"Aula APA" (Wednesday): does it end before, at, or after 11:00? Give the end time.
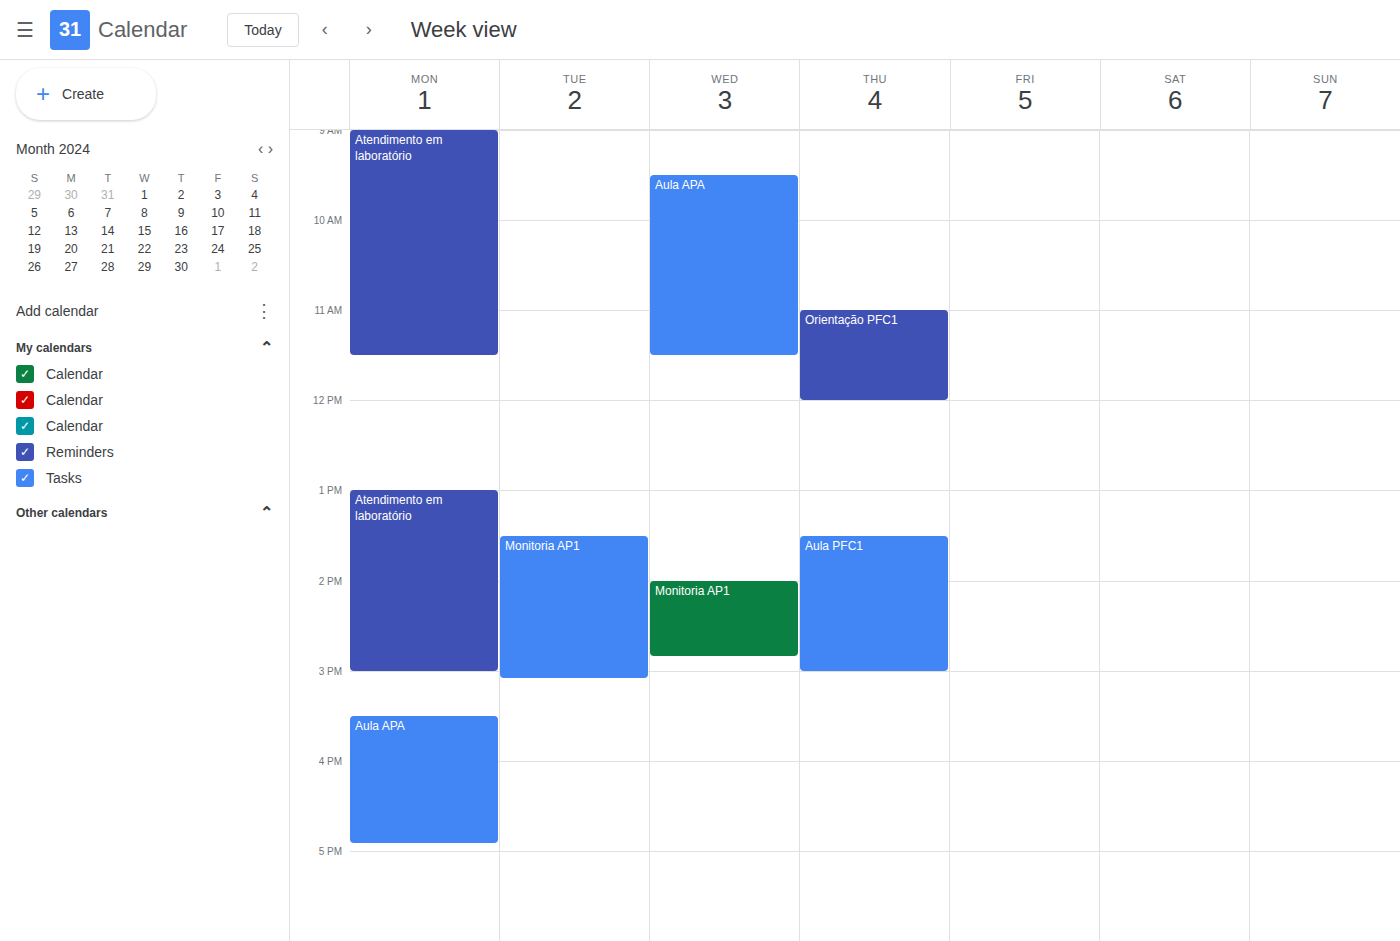
11:30 -- after 11:00, 30 minutes below the 11:00 line.